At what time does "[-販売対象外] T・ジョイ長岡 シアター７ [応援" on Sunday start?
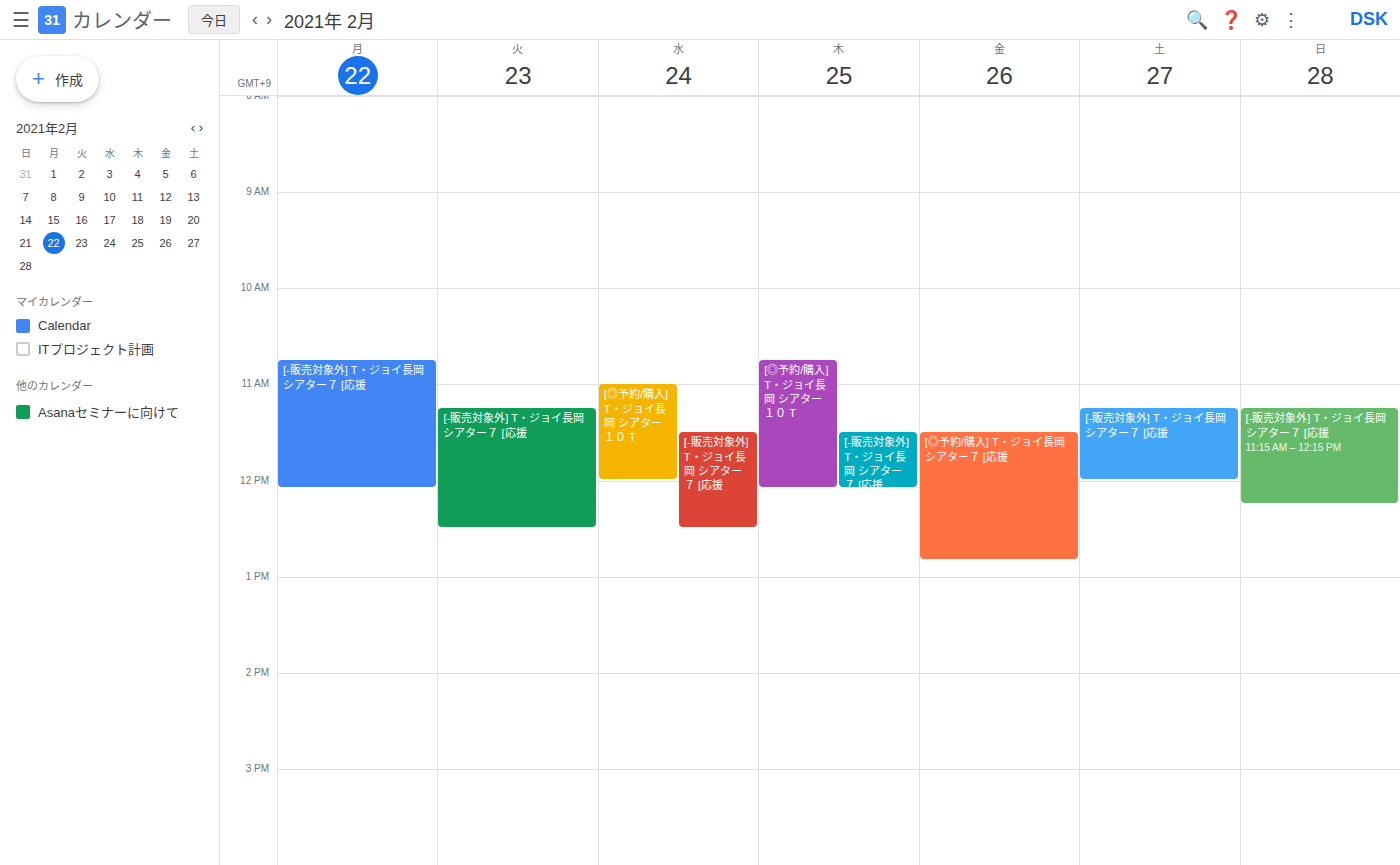
11:15 AM